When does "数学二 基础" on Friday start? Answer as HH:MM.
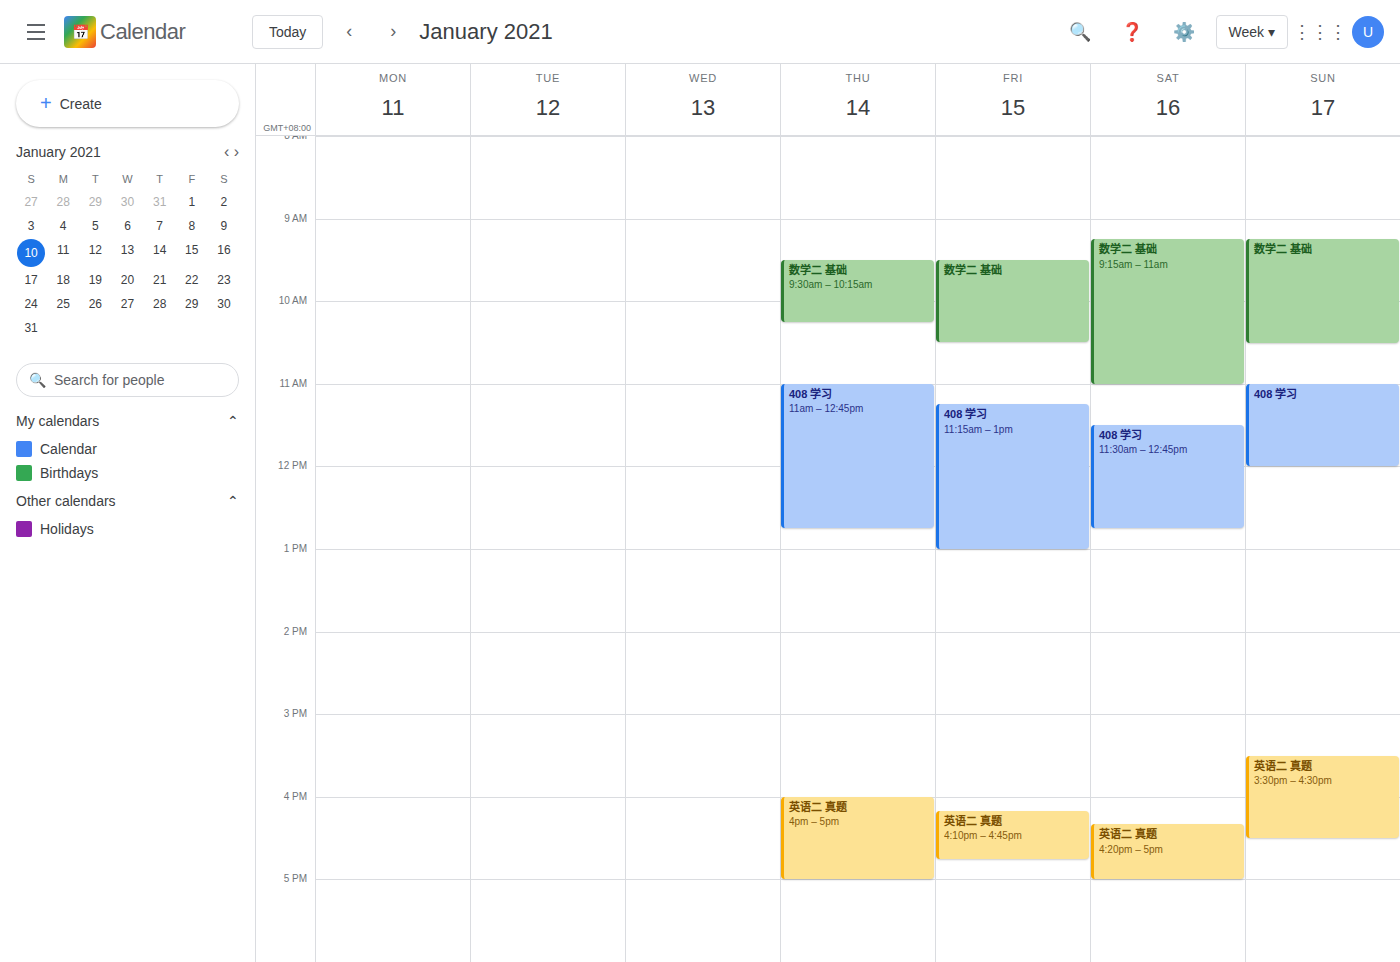
09:30